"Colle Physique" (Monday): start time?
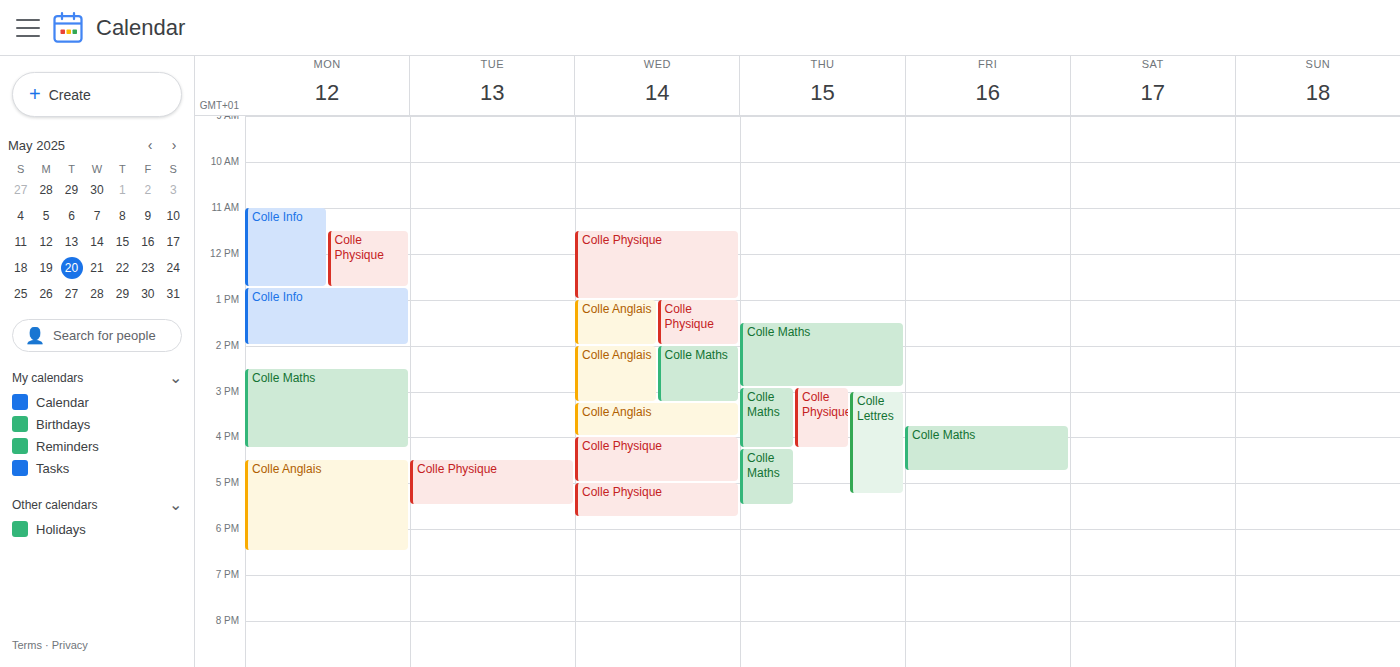
11:30 AM